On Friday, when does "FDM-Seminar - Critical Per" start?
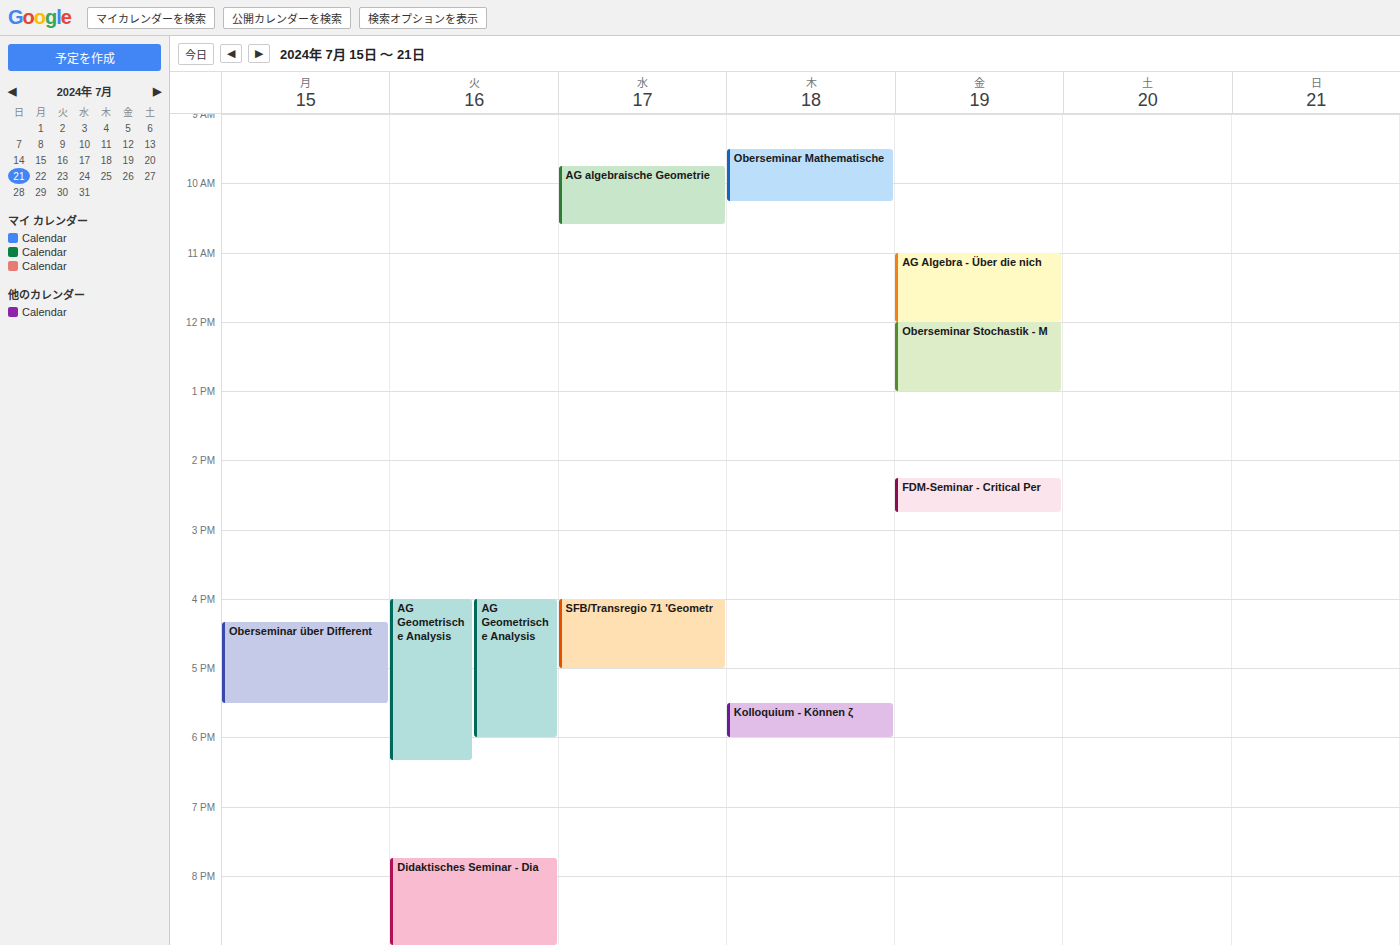
2:15 PM